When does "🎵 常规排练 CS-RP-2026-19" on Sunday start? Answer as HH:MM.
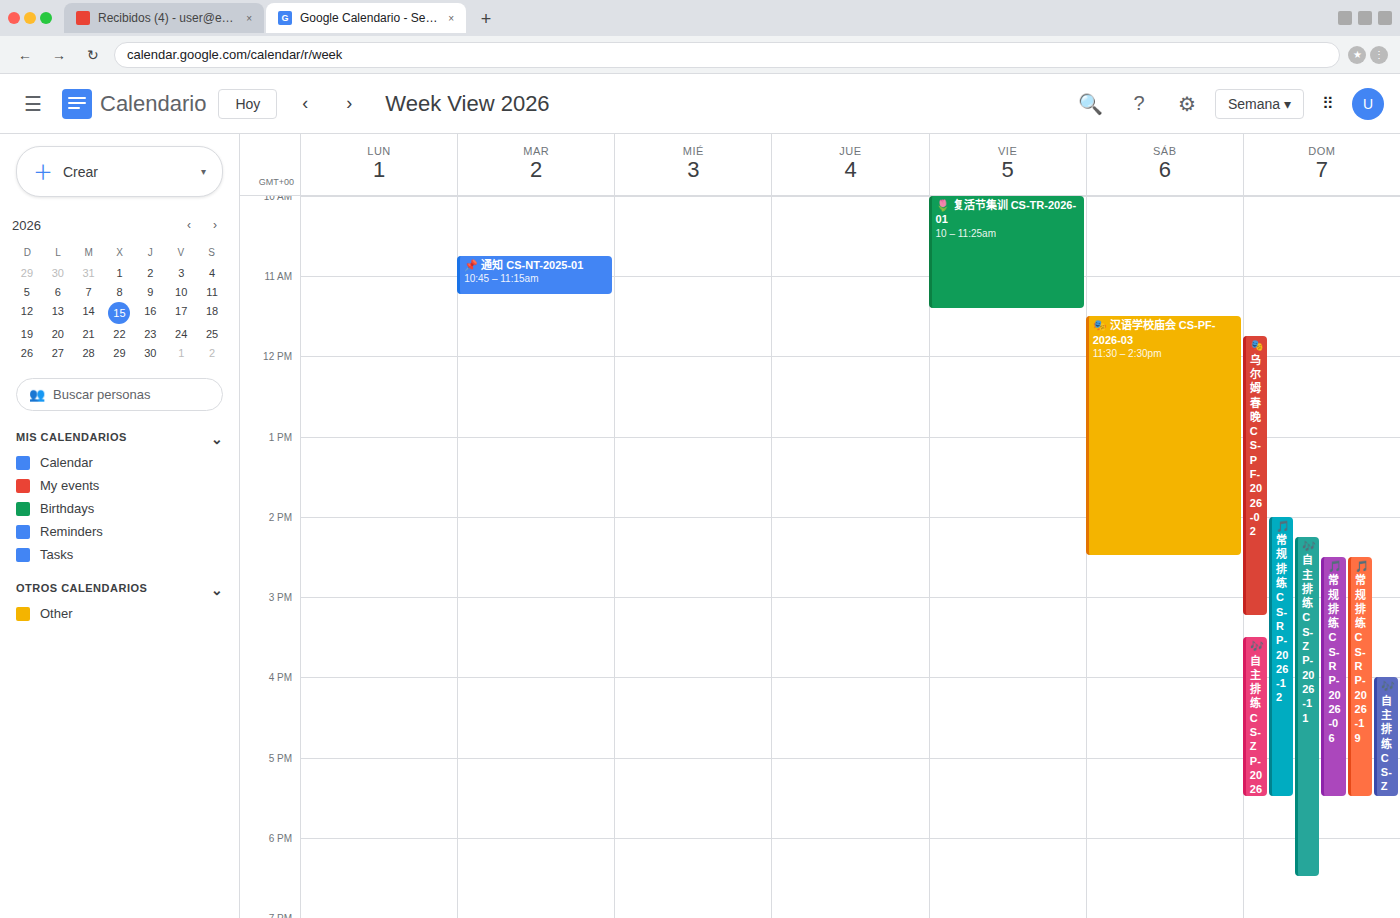
14:30